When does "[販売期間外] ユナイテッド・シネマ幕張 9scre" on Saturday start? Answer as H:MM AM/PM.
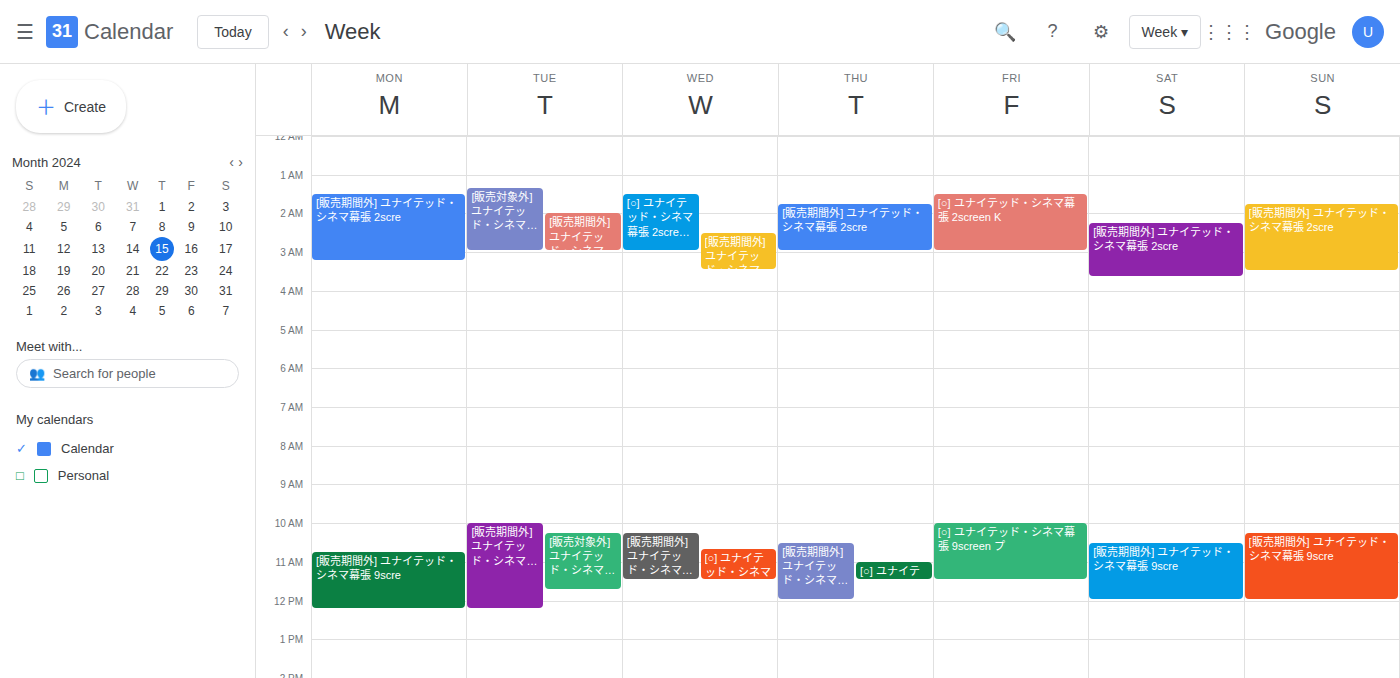
10:30 AM